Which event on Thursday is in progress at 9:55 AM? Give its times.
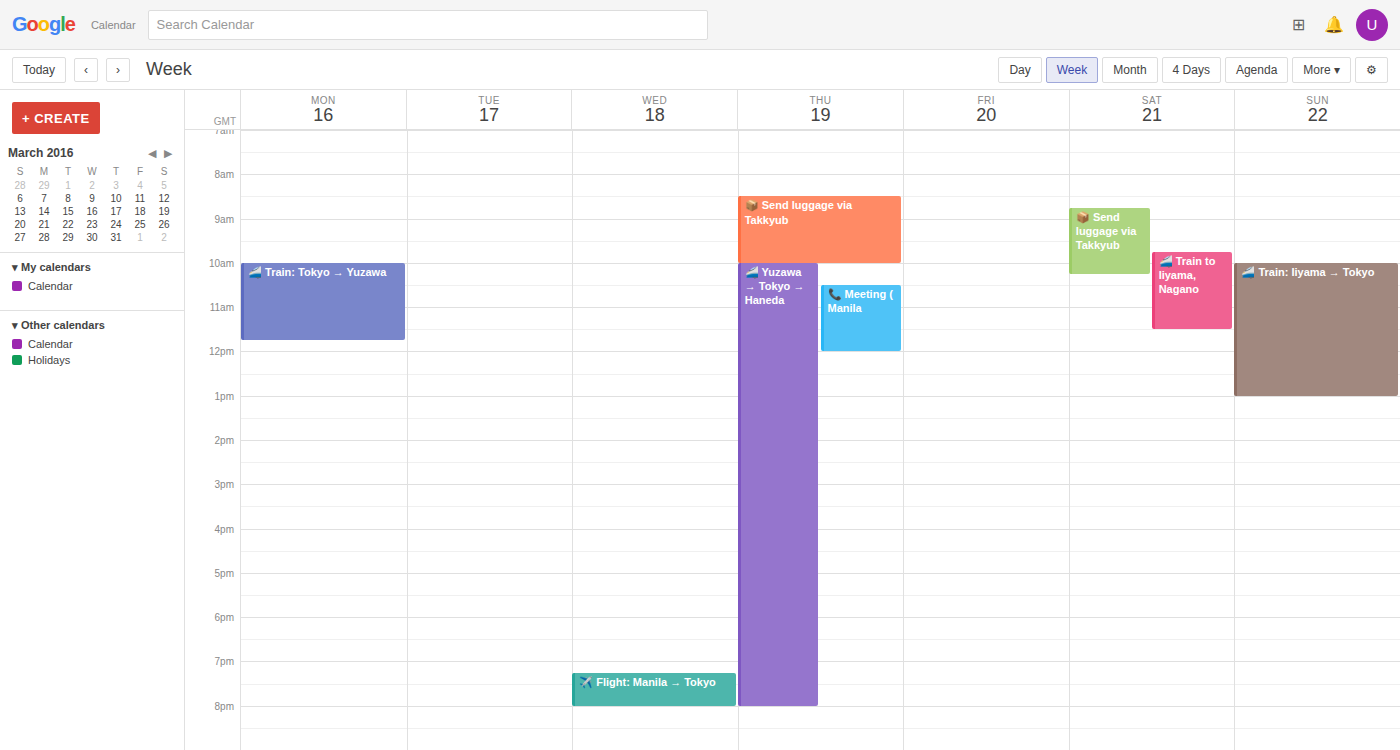
"📦 Send luggage via Takkyub", 8:30 AM to 10:00 AM